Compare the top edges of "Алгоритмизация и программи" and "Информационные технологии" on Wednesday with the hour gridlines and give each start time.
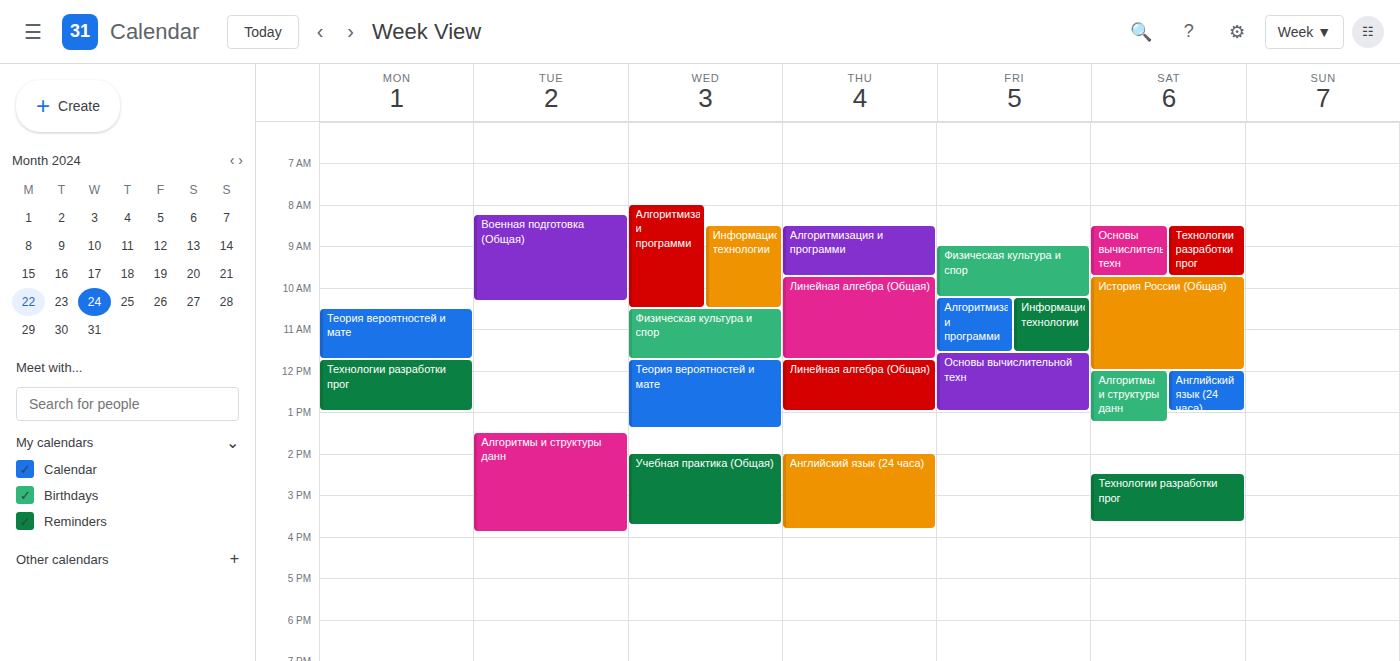
"Алгоритмизация и программи": 8:00 AM, exactly on the 8 AM line. "Информационные технологии": 8:30 AM, halfway between the 8 AM and 9 AM lines.